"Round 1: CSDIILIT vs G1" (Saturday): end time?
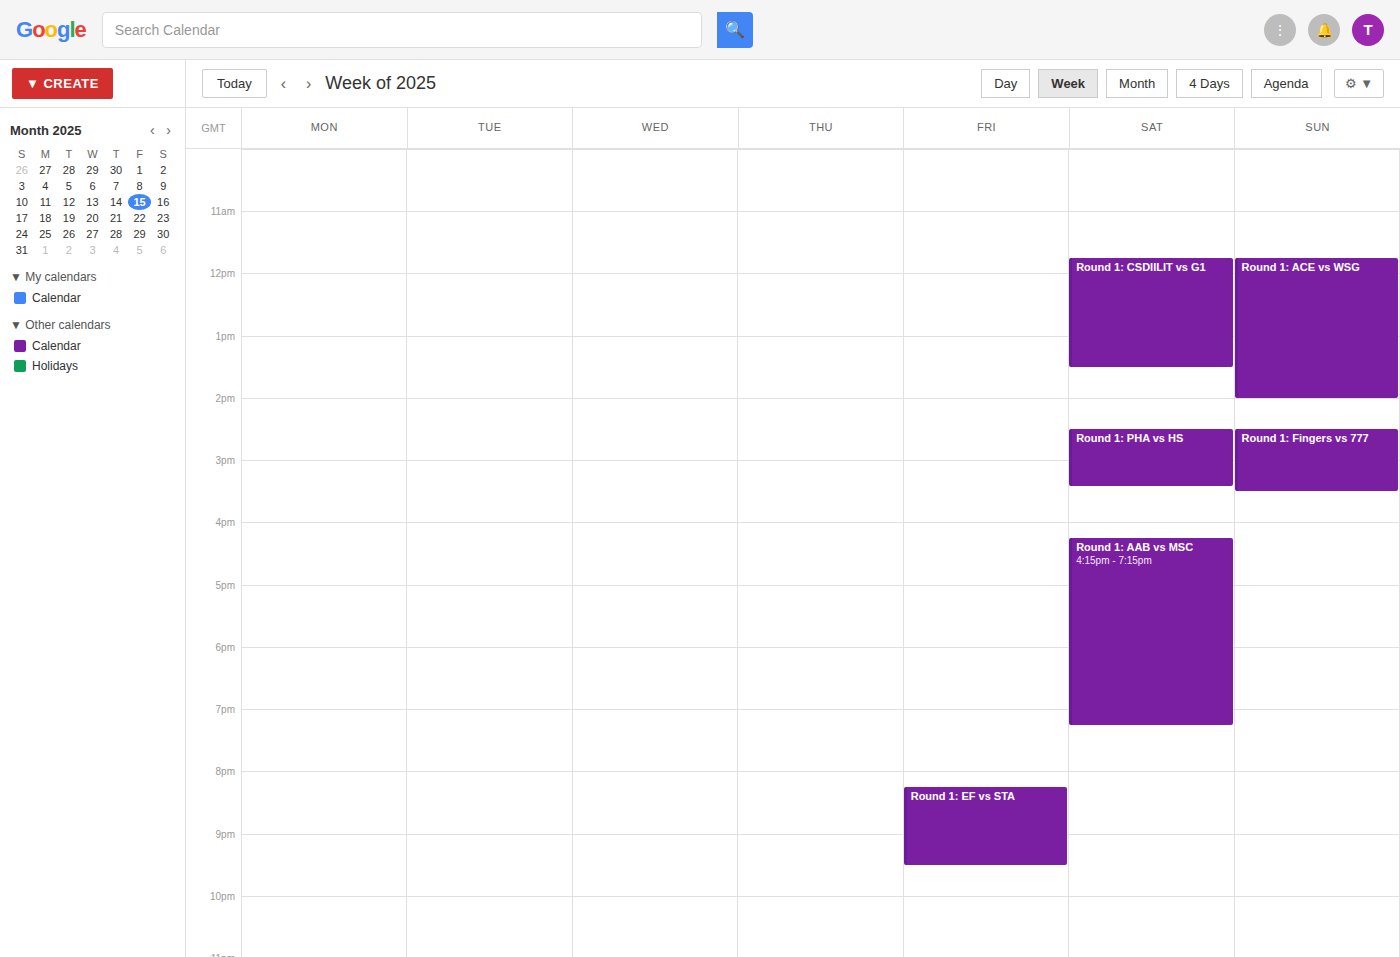
1:30 PM